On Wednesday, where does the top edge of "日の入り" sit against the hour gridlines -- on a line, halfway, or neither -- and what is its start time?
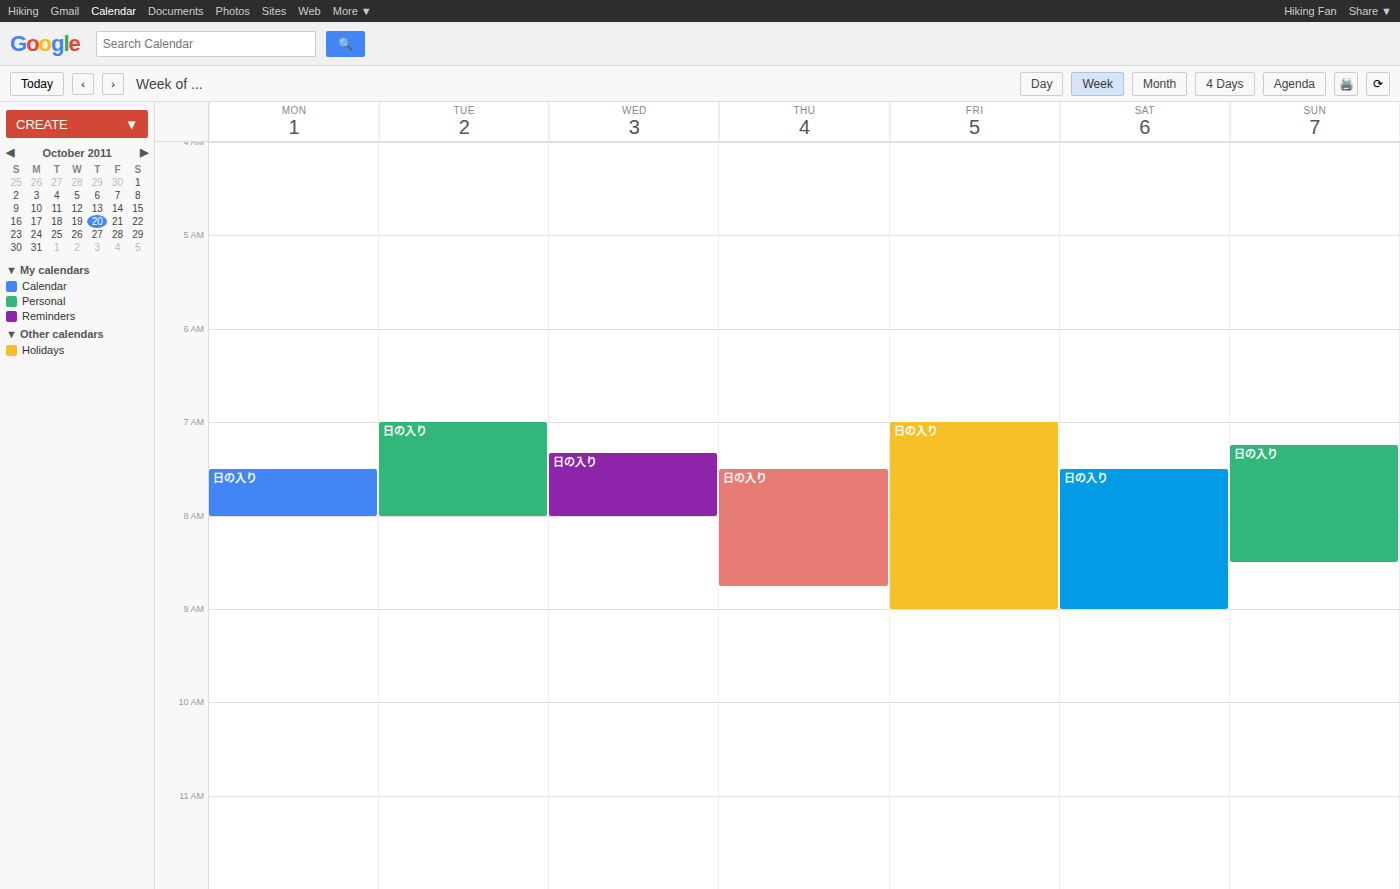
7:20 AM -- neither: 20 minutes below the 7 AM line and 40 minutes above the 8 AM line.